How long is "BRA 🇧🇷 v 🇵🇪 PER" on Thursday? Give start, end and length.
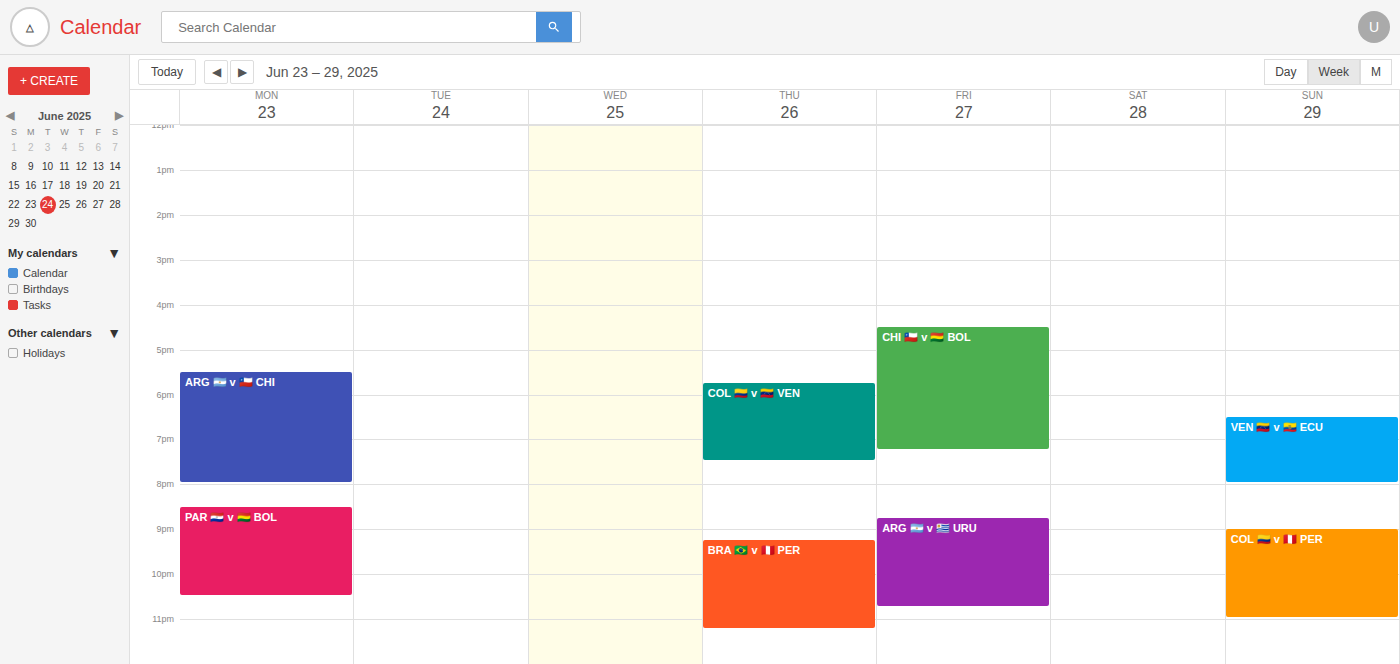
9:15 PM to 11:15 PM, 2 hours